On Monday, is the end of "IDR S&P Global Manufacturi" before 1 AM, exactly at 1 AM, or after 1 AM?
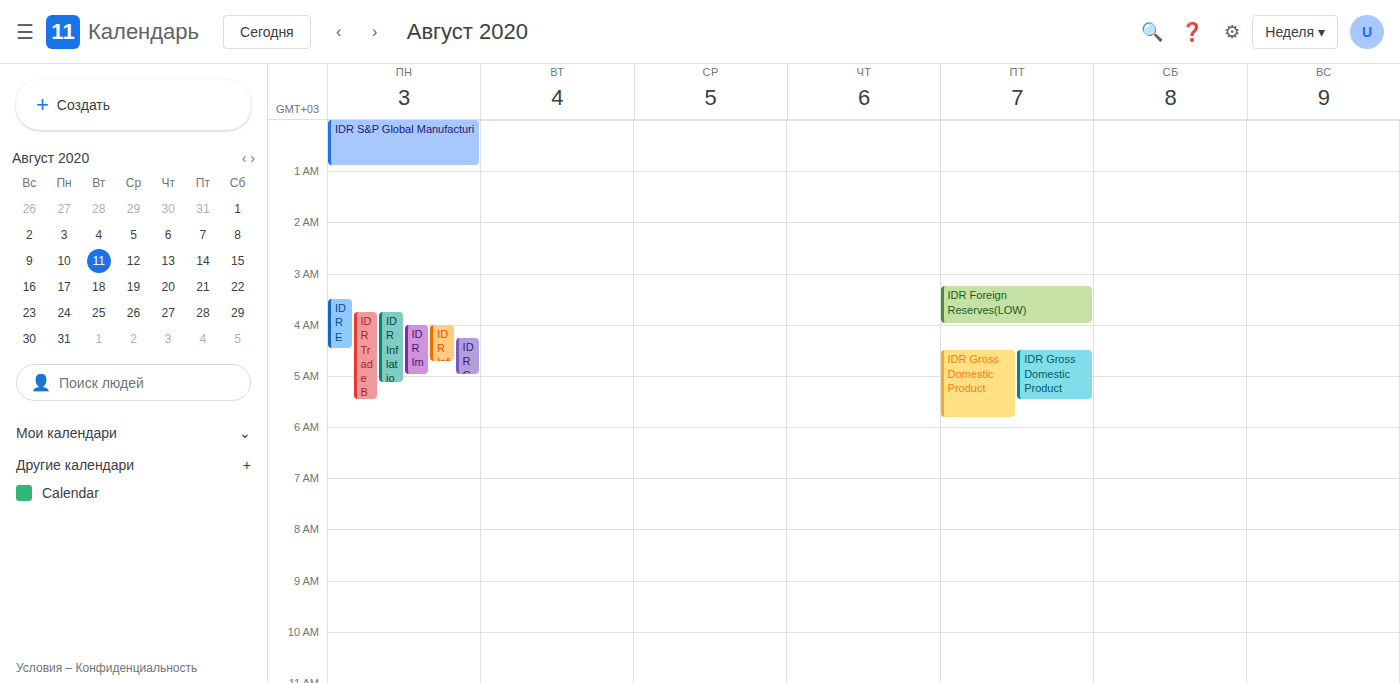
12:55 AM -- before 1 AM, 5 minutes above the 1 AM line.